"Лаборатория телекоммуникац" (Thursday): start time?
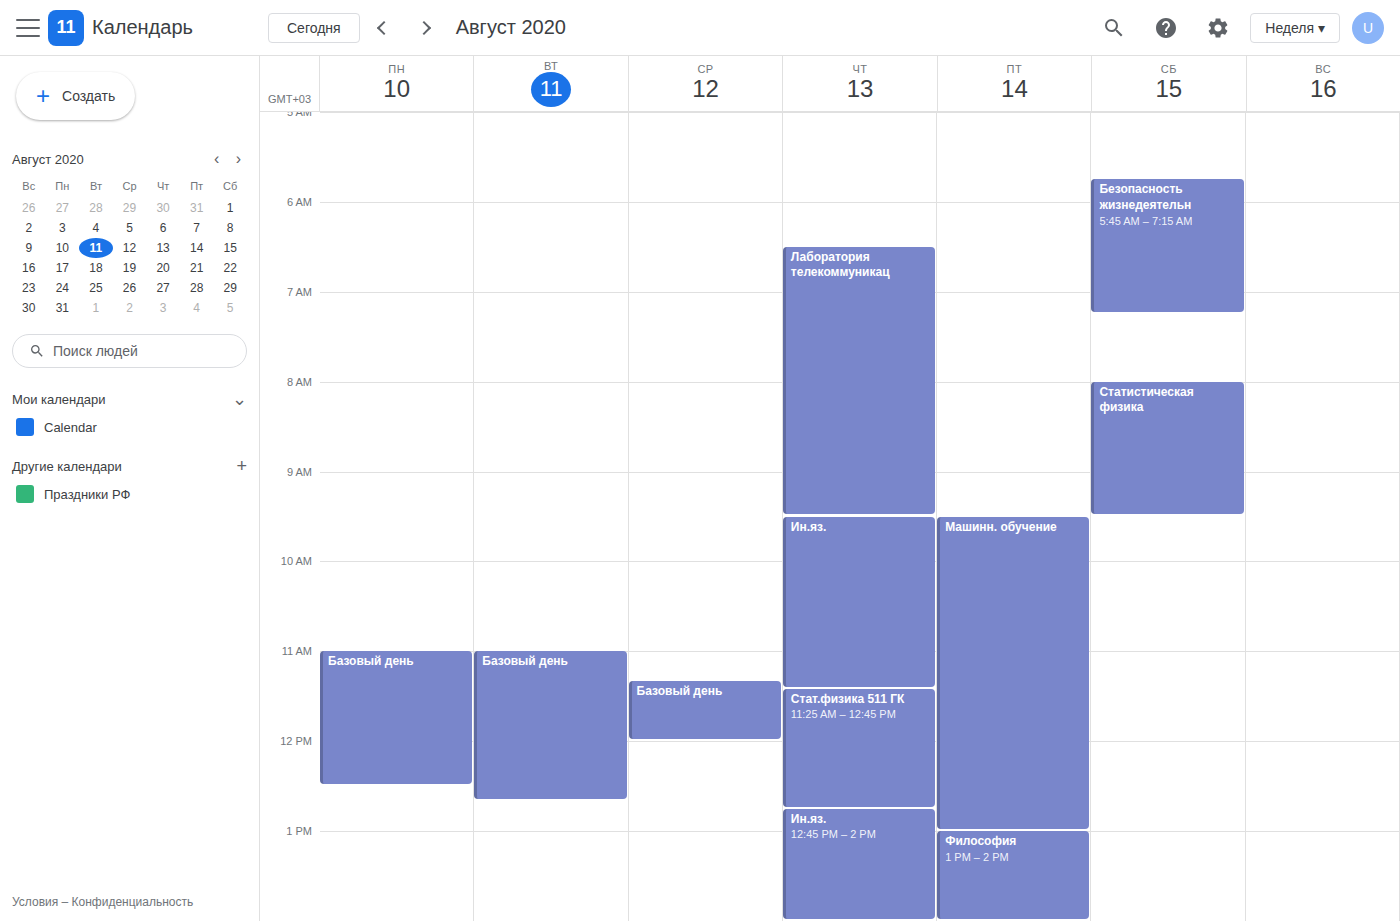
6:30 AM